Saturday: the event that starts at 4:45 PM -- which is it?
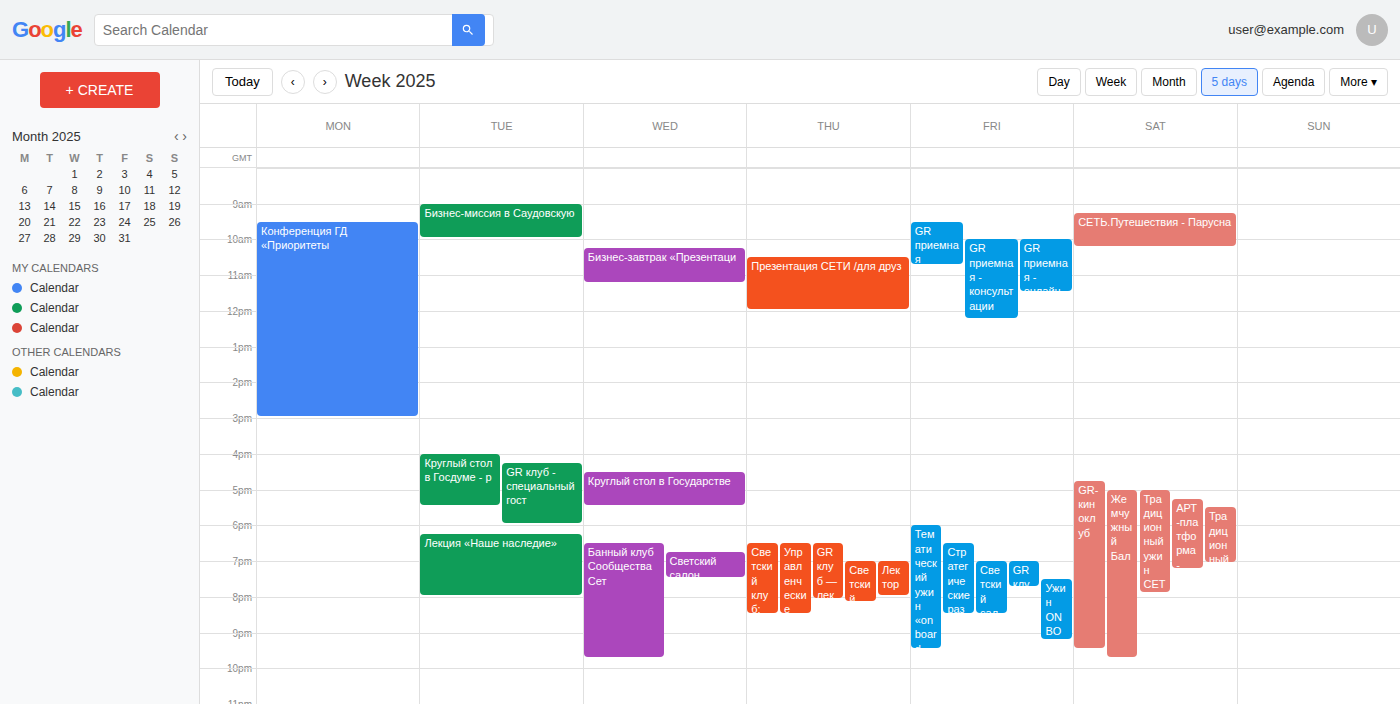
"GR-киноклуб"